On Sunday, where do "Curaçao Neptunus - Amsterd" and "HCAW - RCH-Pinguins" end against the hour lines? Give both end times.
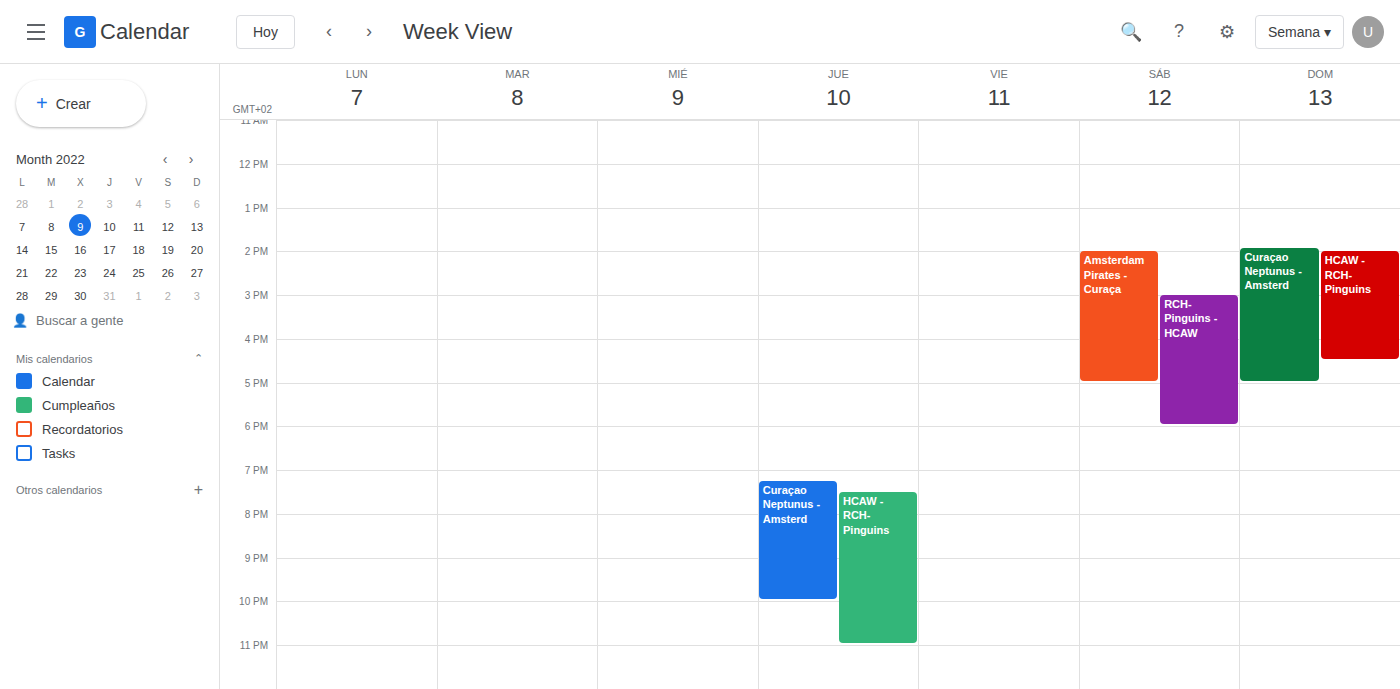
"Curaçao Neptunus - Amsterd": 5:00 PM, exactly on the 5 PM line. "HCAW - RCH-Pinguins": 4:30 PM, halfway between the 4 PM and 5 PM lines.